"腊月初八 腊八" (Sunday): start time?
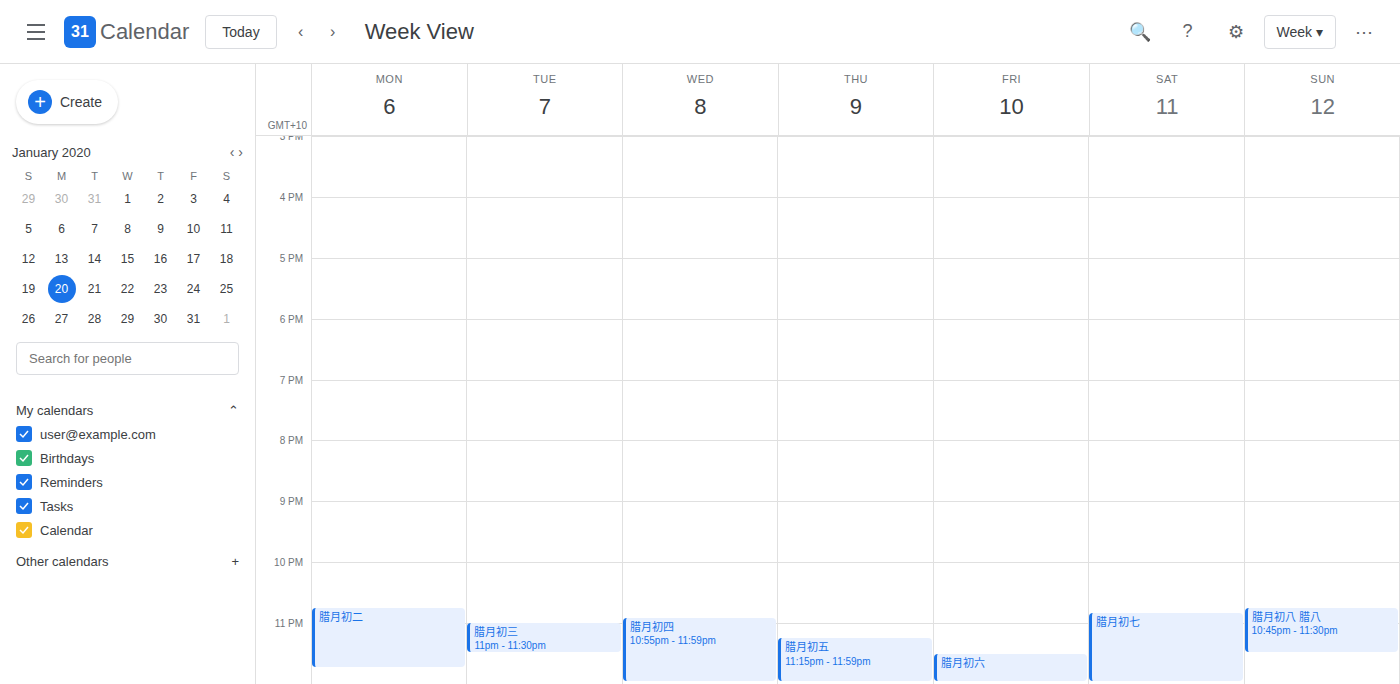
10:45 PM